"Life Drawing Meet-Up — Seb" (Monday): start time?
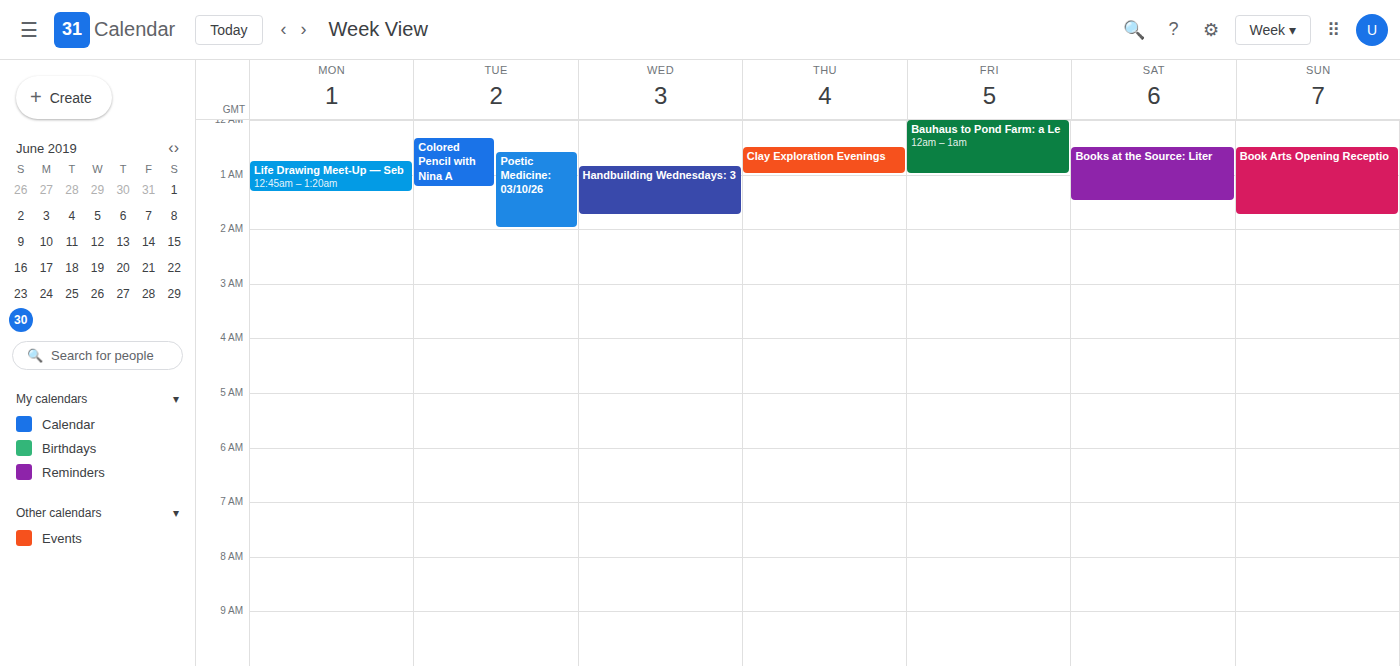
12:45 AM